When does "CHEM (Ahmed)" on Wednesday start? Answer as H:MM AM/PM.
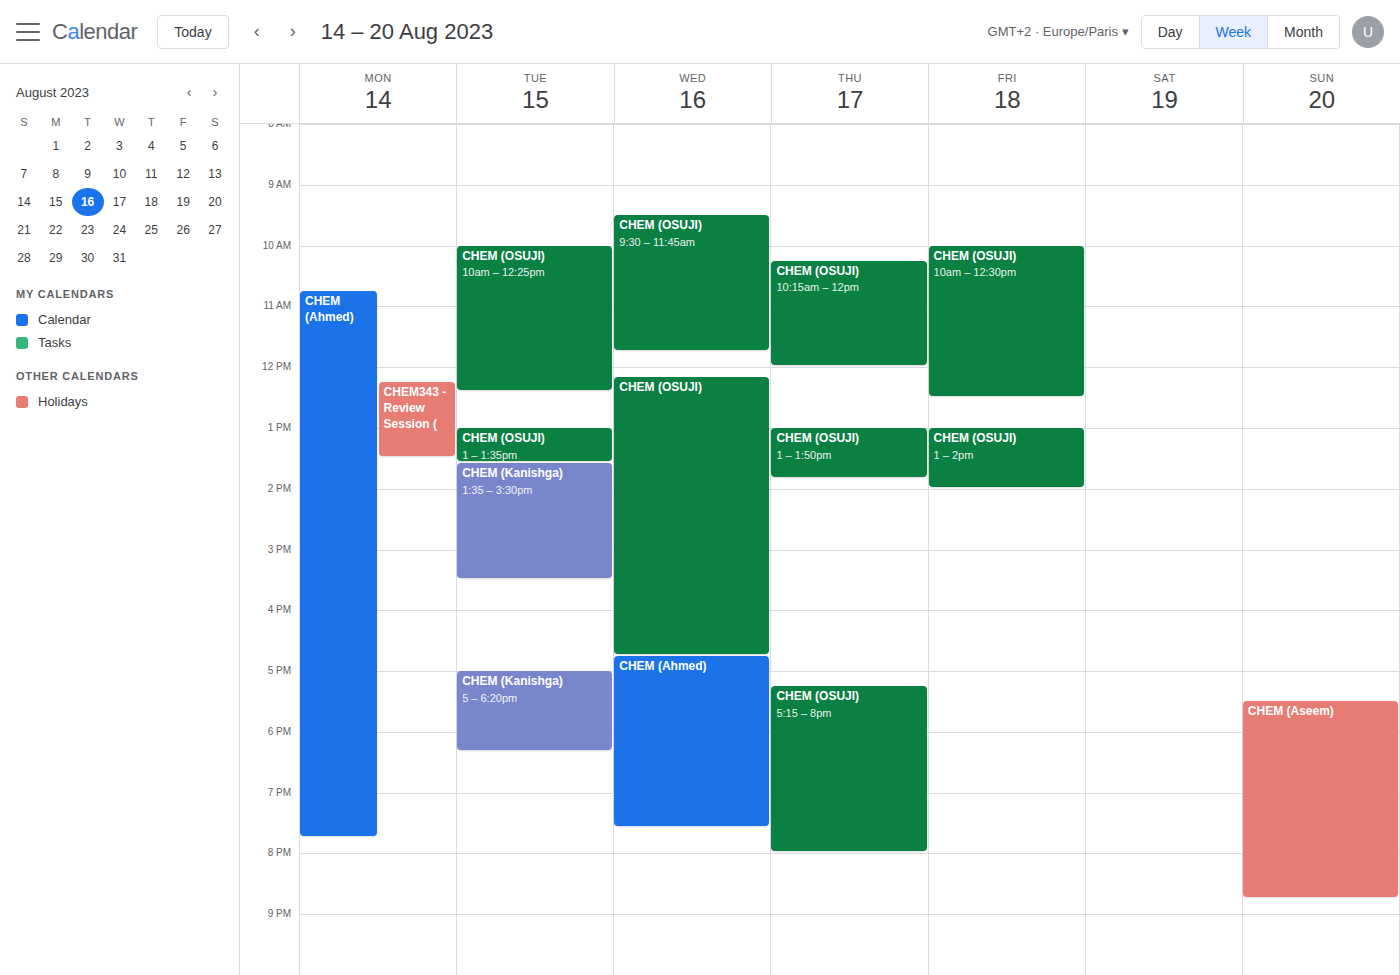
4:45 PM